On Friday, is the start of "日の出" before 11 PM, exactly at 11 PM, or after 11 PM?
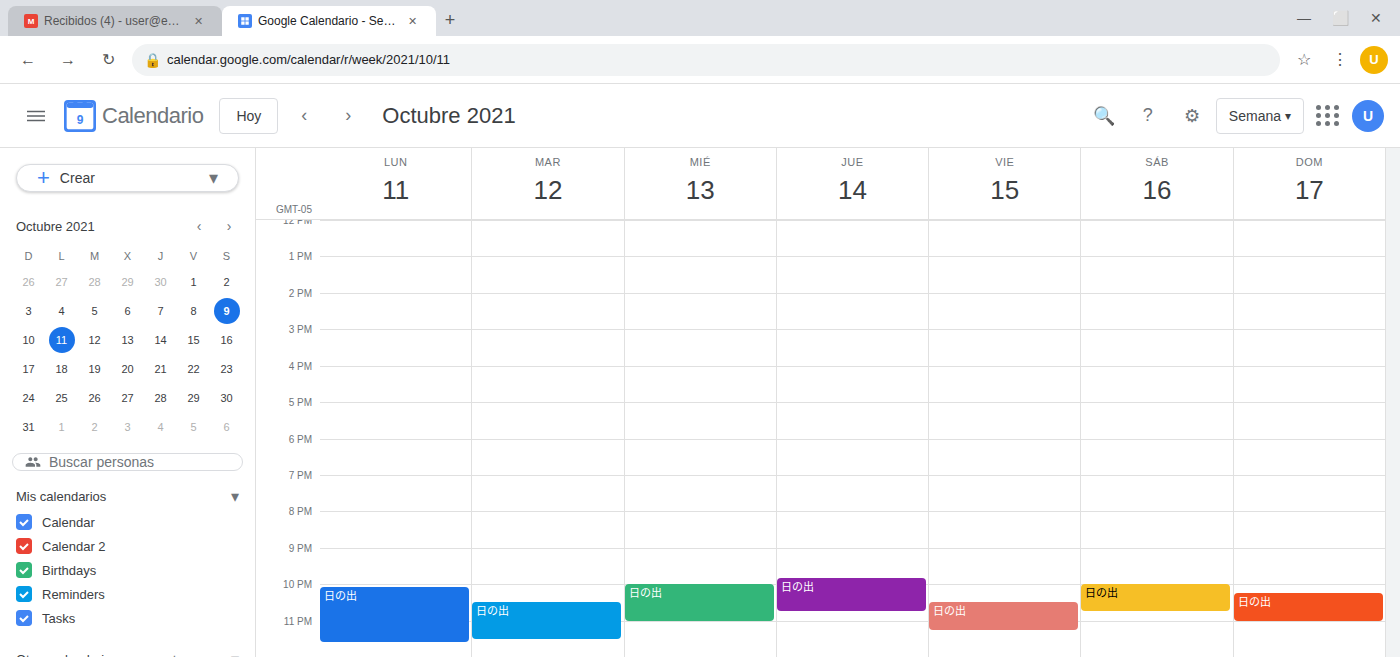
10:30 PM -- before 11 PM, 30 minutes above the 11 PM line.